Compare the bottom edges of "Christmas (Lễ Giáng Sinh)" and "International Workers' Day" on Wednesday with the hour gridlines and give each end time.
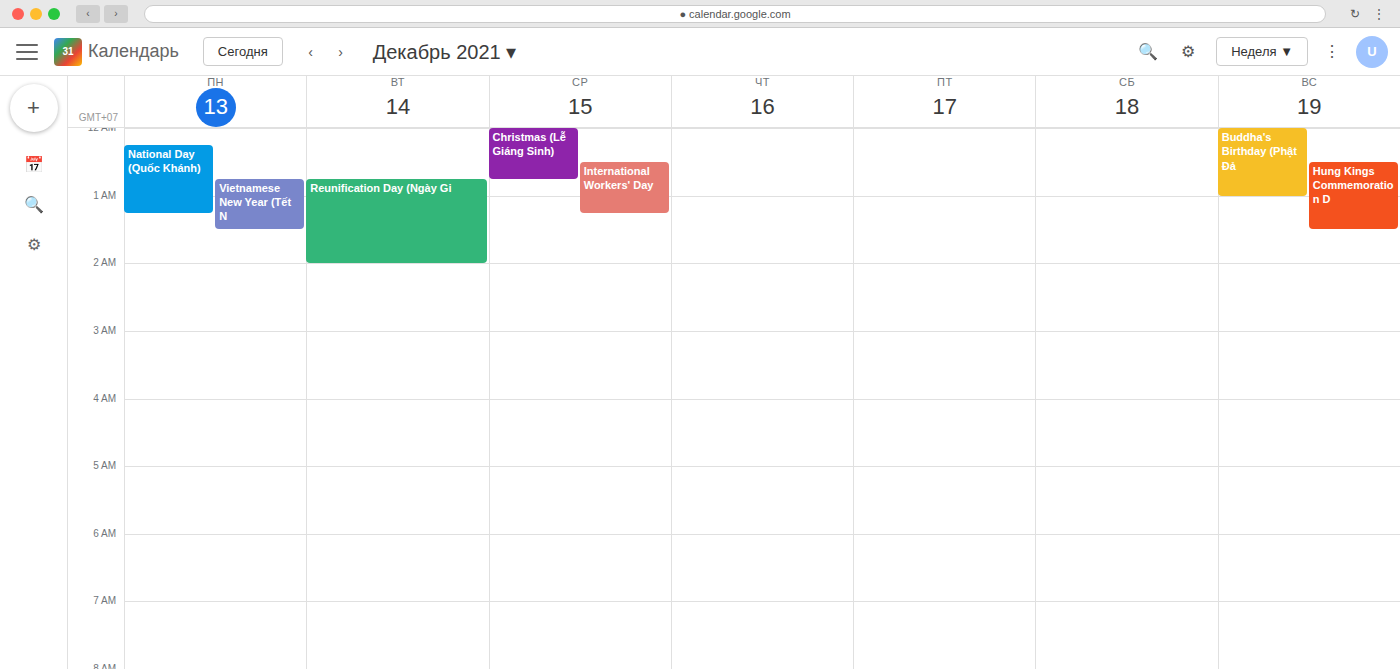
"Christmas (Lễ Giáng Sinh)": 12:45 AM, neither: three quarters of the way from the 12 AM line to the 1 AM line. "International Workers' Day": 1:15 AM, neither: a quarter of the way from the 1 AM line to the 2 AM line.